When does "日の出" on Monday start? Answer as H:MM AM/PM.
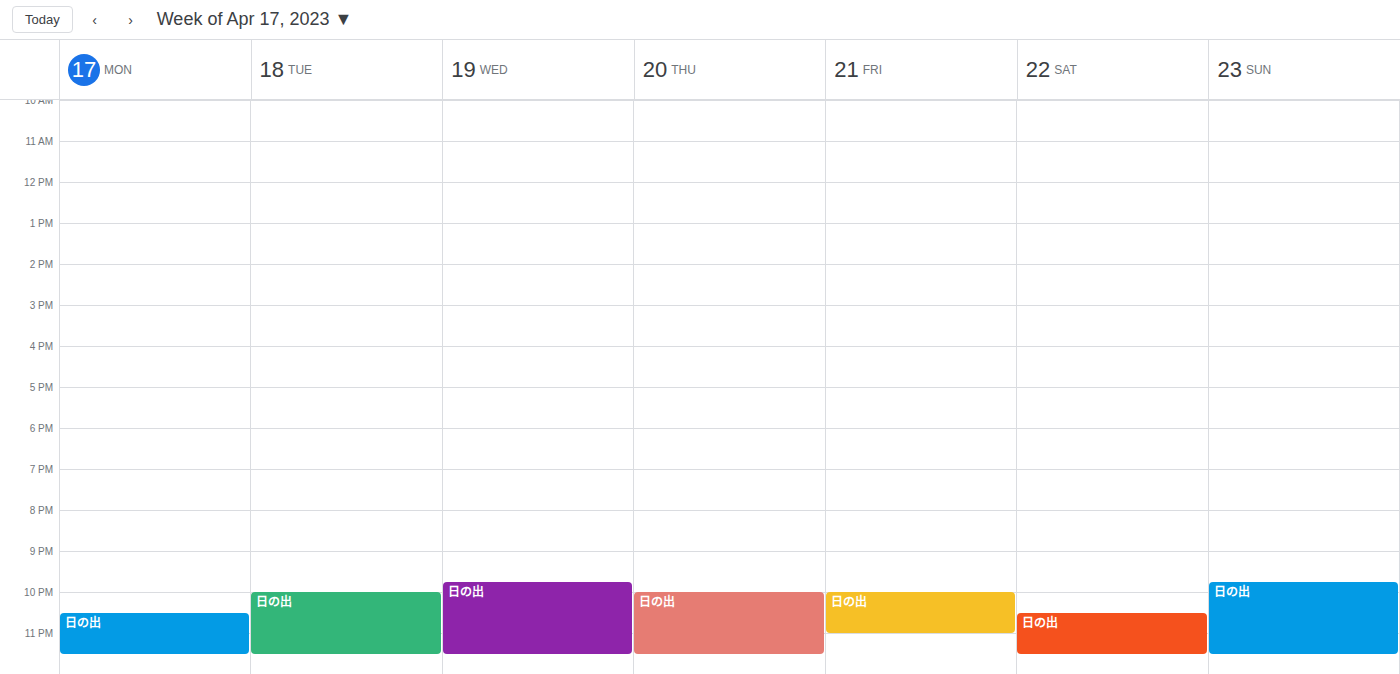
10:30 PM